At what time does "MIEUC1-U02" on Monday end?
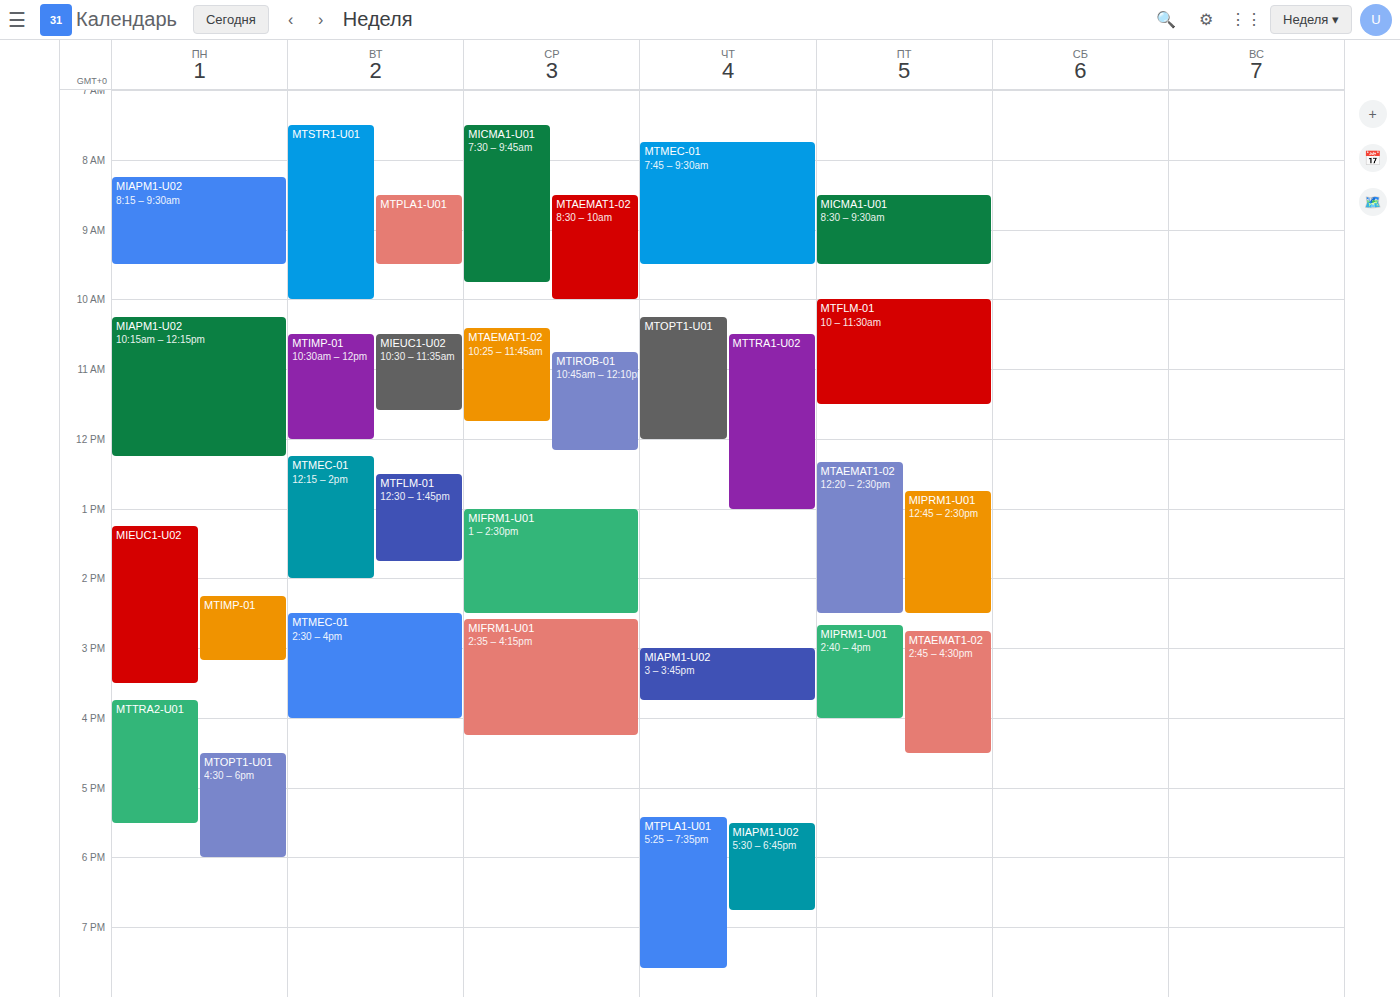
3:30 PM